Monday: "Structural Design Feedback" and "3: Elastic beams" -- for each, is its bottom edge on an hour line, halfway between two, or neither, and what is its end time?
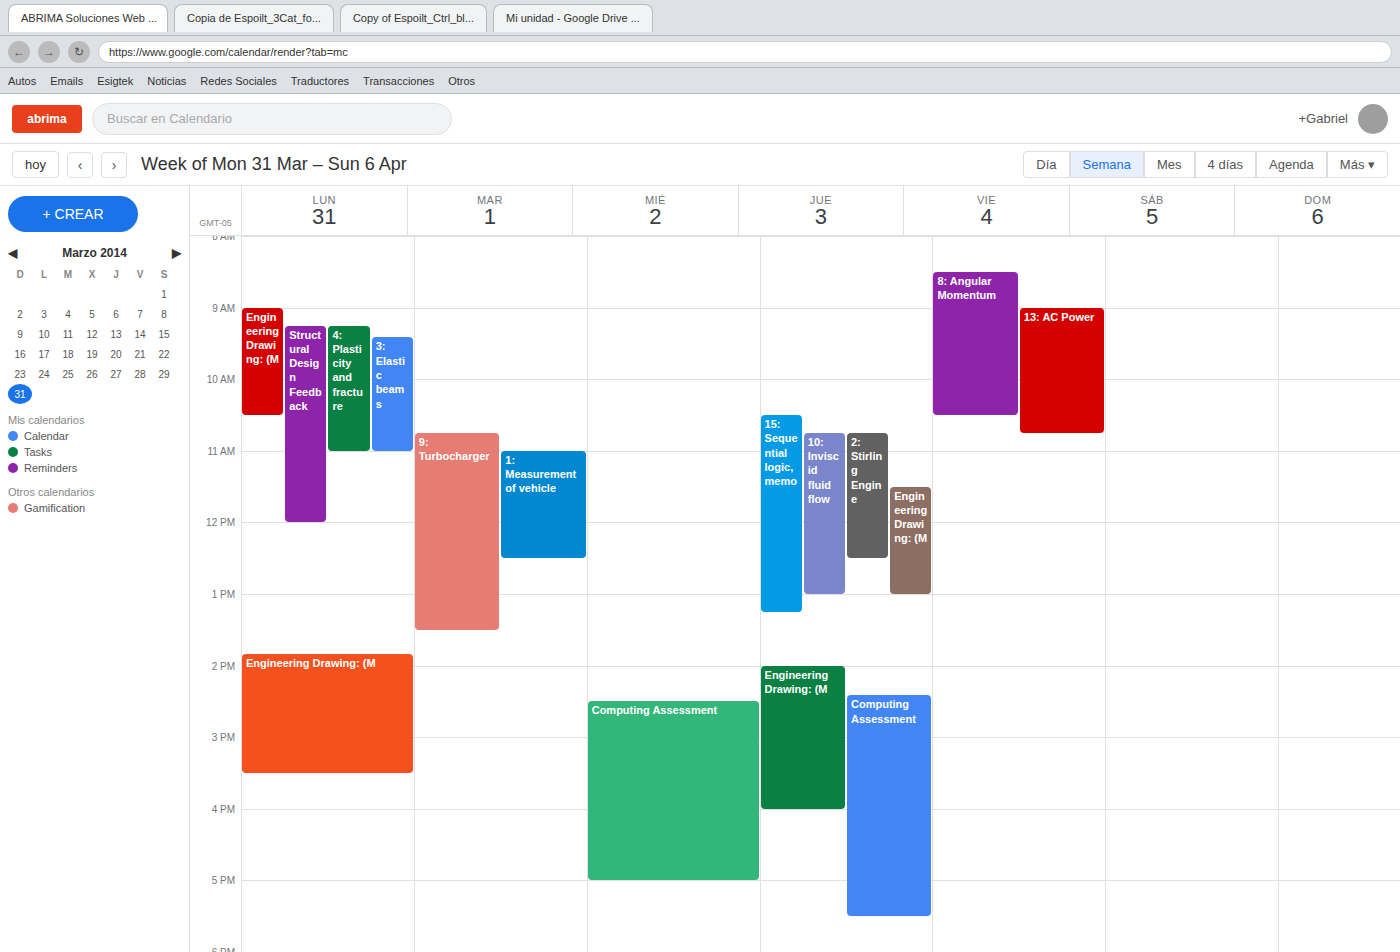
"Structural Design Feedback": 12:00 PM, exactly on the 12 PM line. "3: Elastic beams": 11:00 AM, exactly on the 11 AM line.